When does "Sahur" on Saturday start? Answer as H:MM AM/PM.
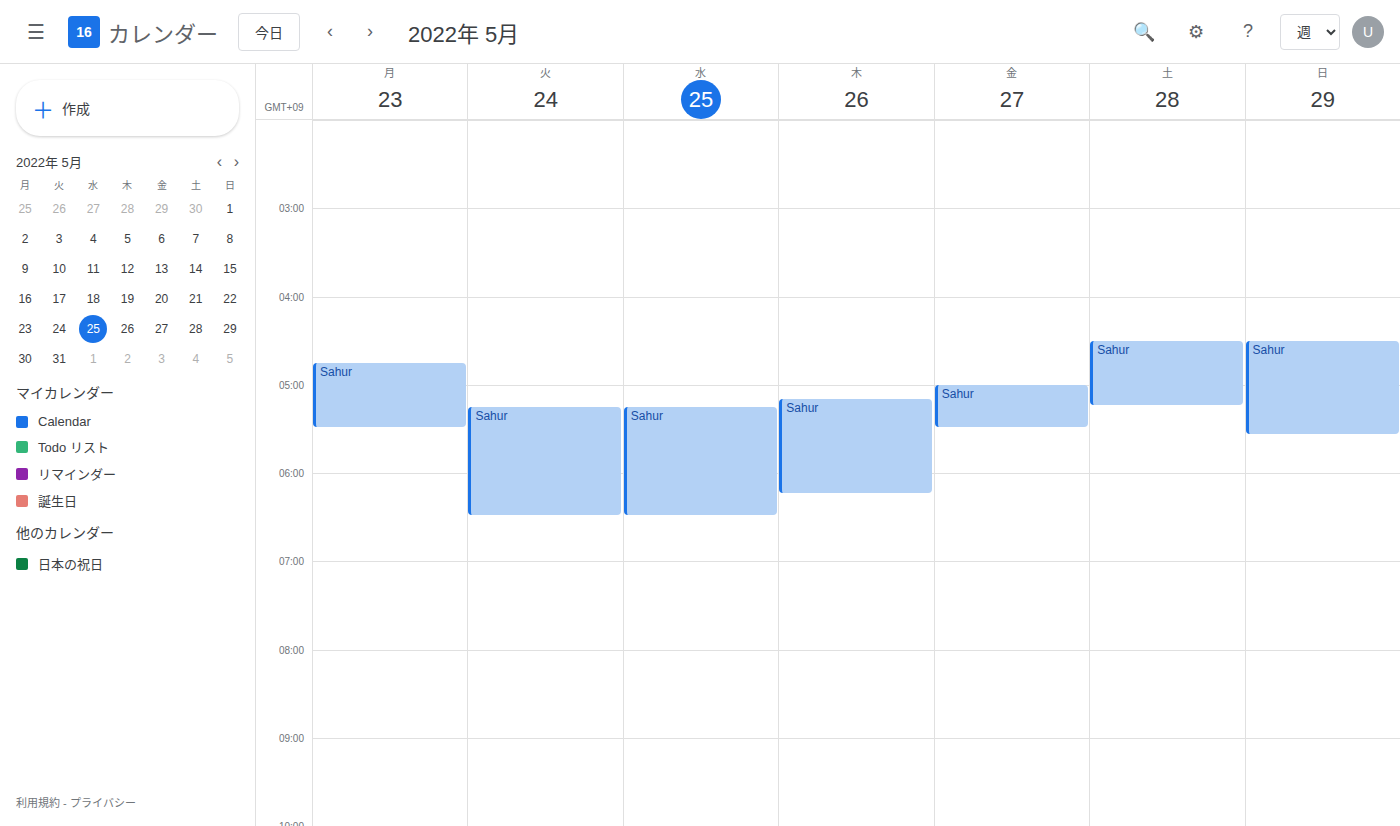
4:30 AM